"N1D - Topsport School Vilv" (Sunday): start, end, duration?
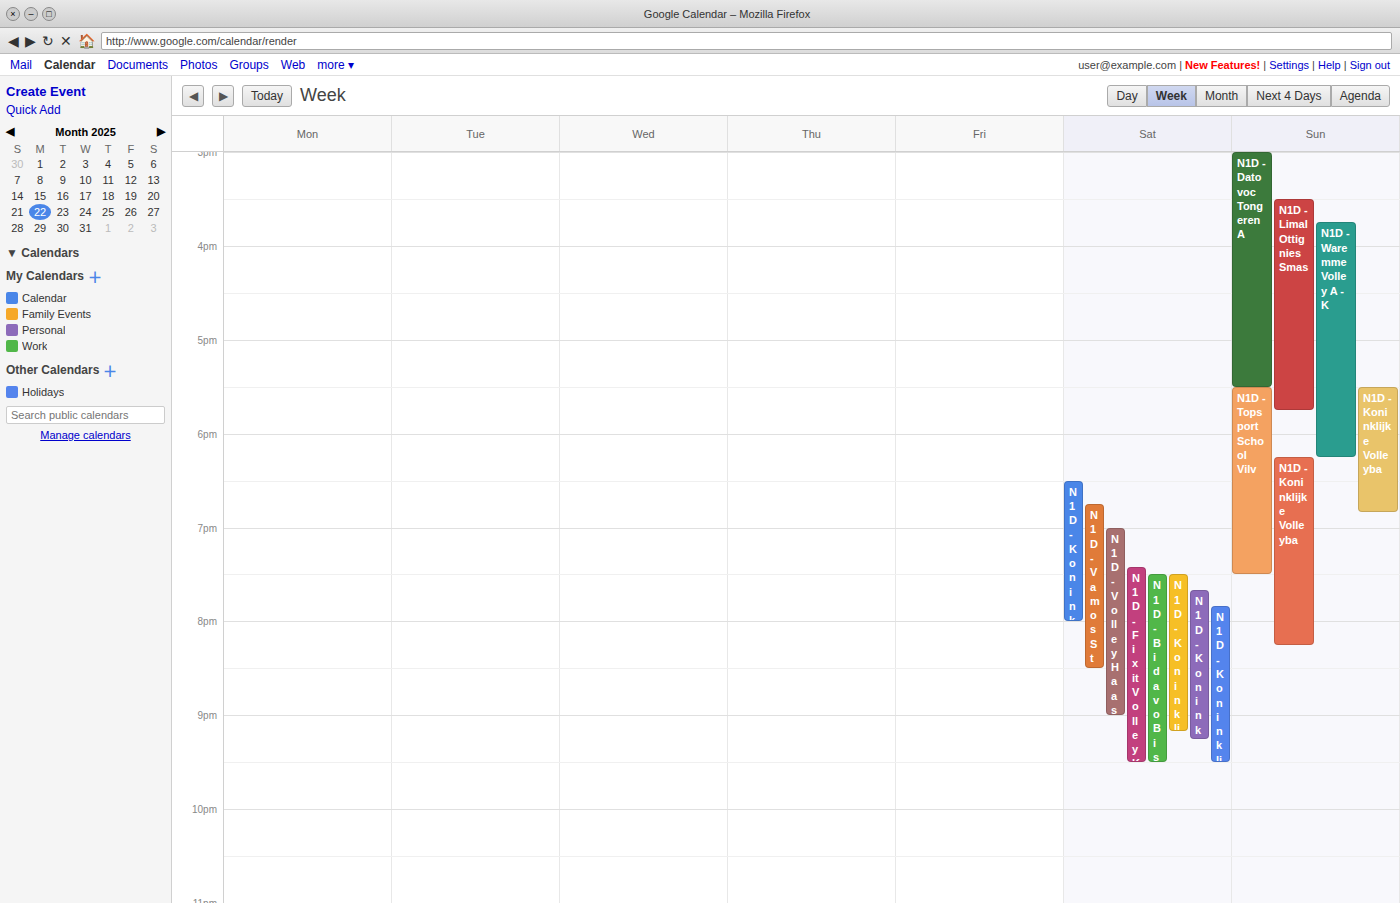
5:30 PM to 7:30 PM, 2 hours